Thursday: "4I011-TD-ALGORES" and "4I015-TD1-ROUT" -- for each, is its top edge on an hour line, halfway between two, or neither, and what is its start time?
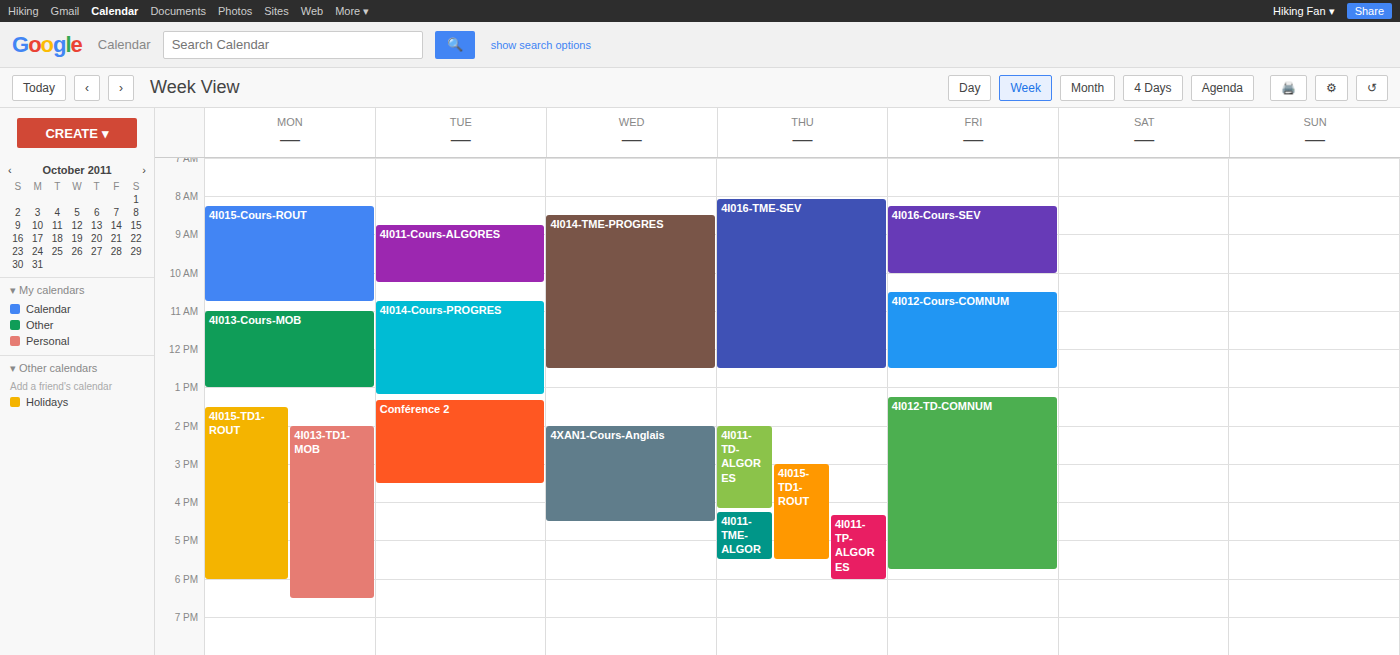
"4I011-TD-ALGORES": 2:00 PM, exactly on the 2 PM line. "4I015-TD1-ROUT": 3:00 PM, exactly on the 3 PM line.